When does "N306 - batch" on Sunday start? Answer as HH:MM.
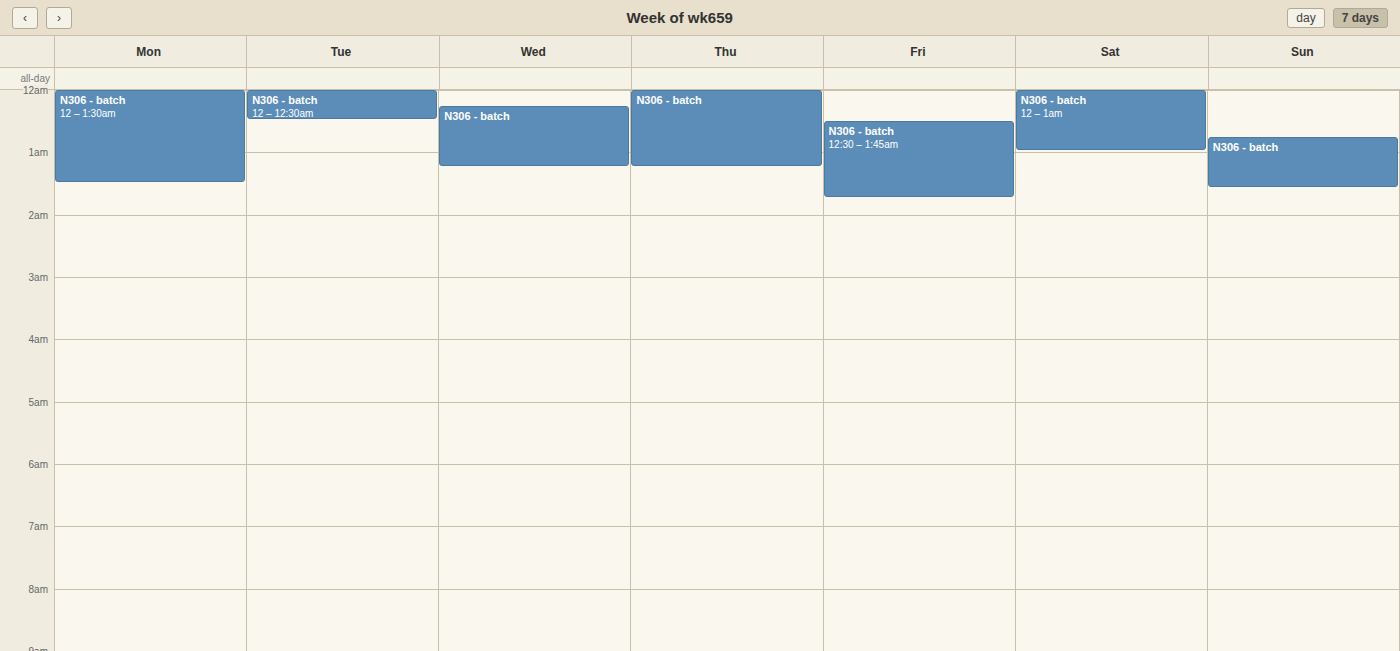
00:45